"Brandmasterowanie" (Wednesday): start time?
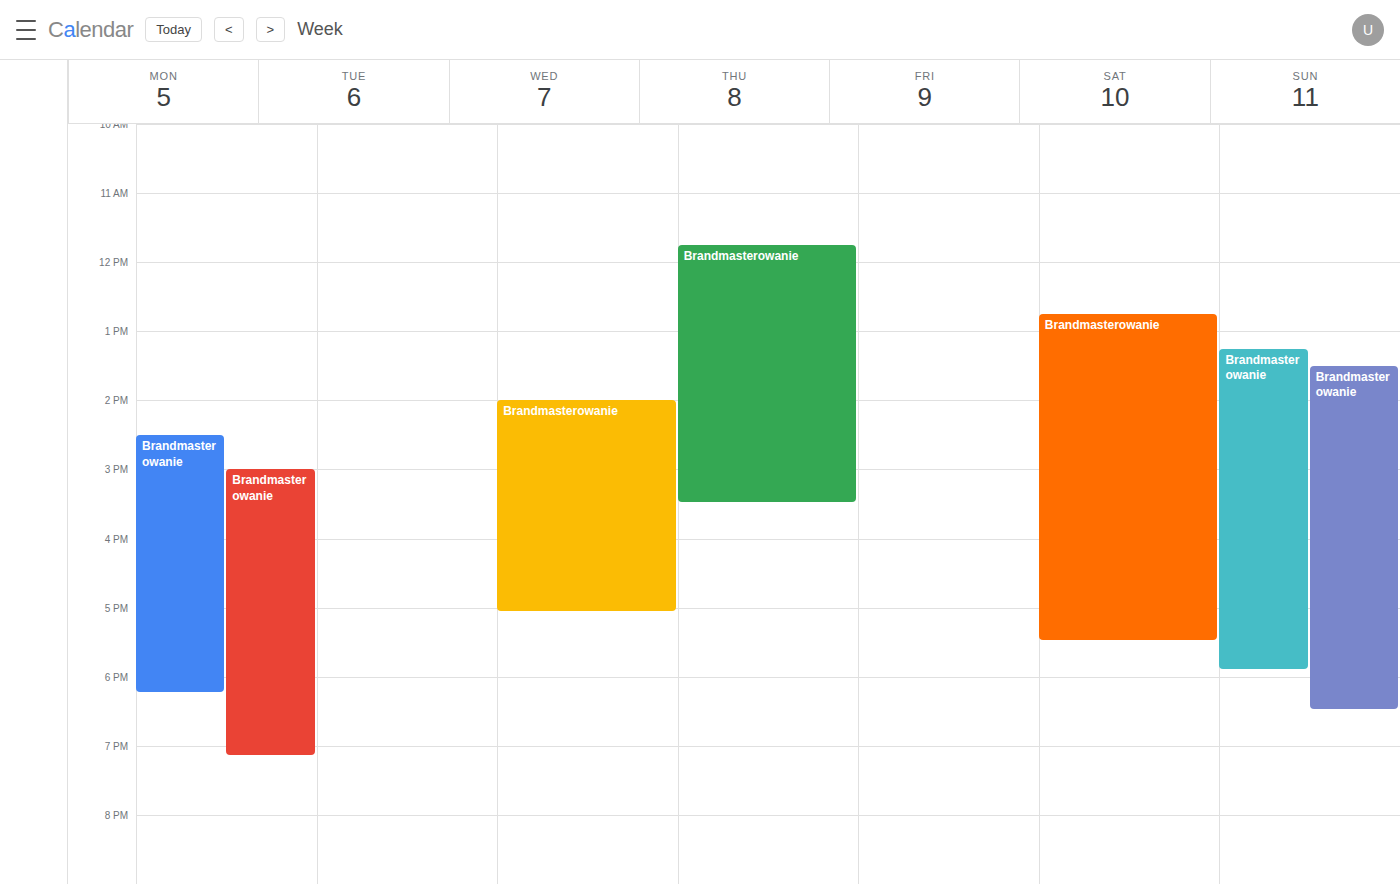
2:00 PM